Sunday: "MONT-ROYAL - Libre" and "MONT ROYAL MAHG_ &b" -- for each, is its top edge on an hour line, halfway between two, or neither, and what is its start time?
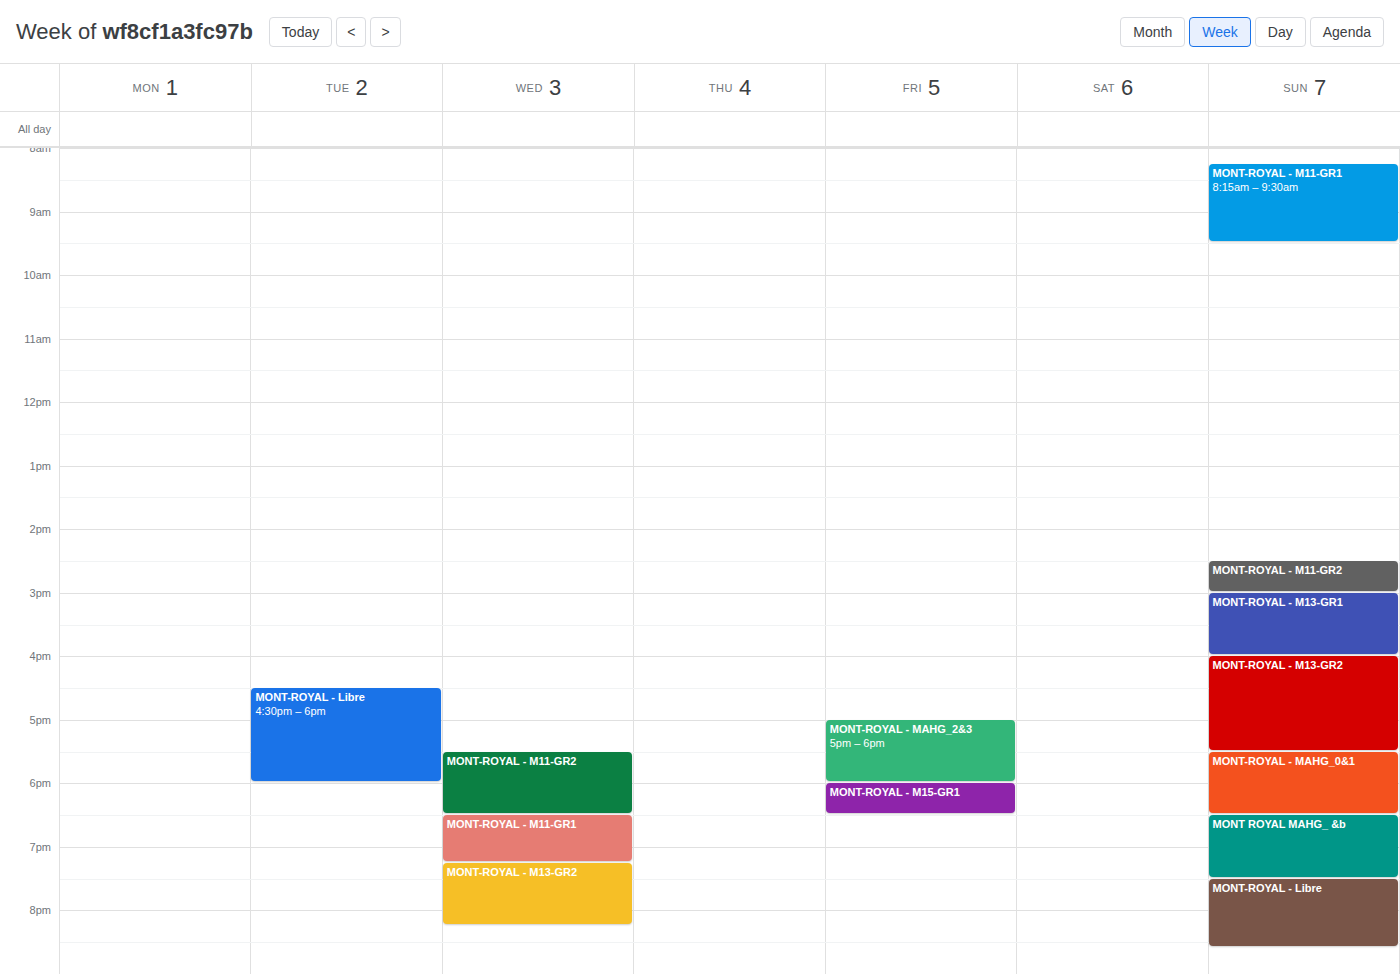
"MONT-ROYAL - Libre": 19:30, halfway between the 19:00 and 20:00 lines. "MONT ROYAL MAHG_ &b": 18:30, halfway between the 18:00 and 19:00 lines.